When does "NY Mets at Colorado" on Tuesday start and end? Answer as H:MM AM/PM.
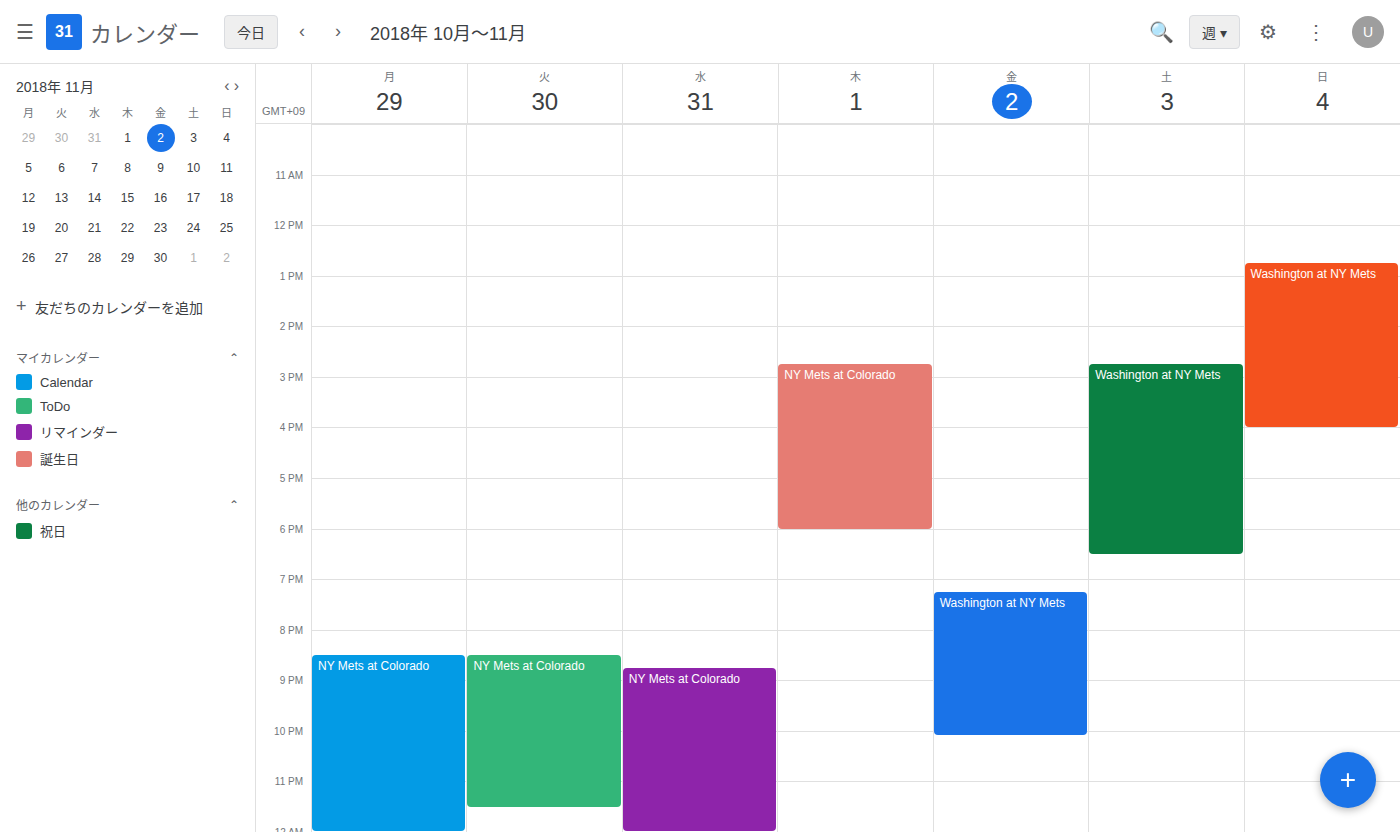
8:30 PM to 11:30 PM